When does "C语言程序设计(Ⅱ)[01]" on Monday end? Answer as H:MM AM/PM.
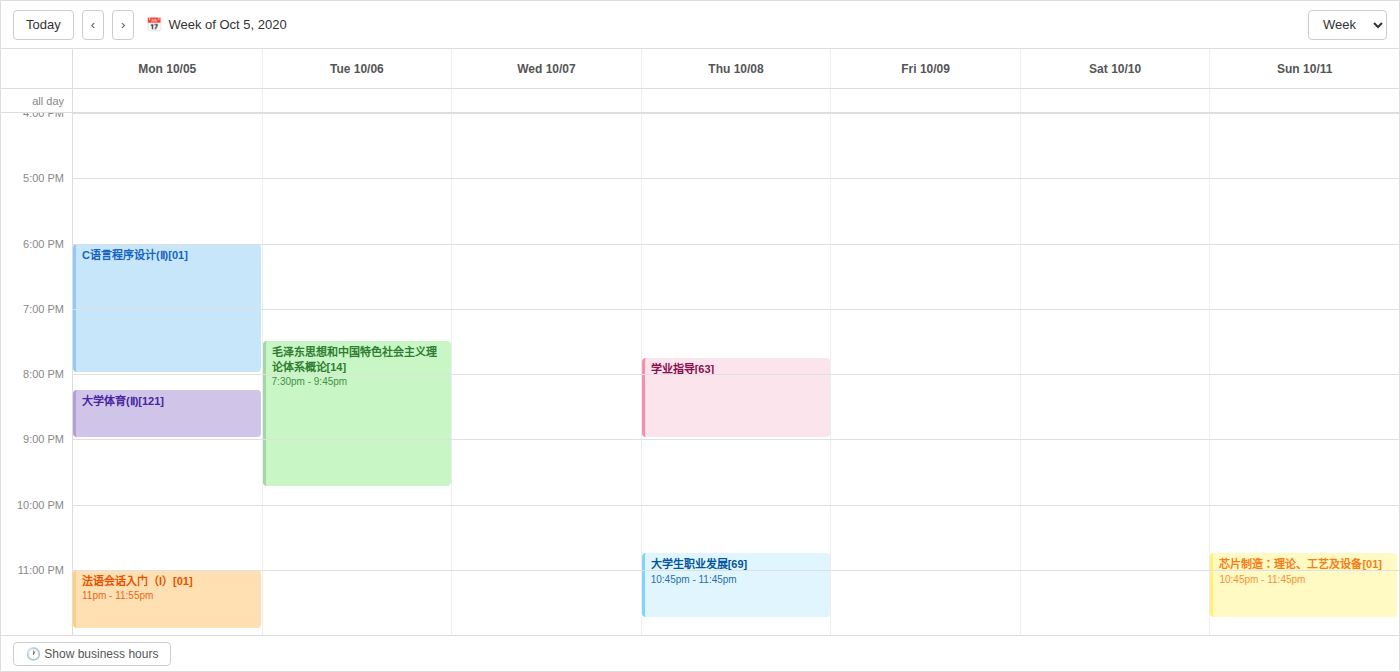
8:00 PM